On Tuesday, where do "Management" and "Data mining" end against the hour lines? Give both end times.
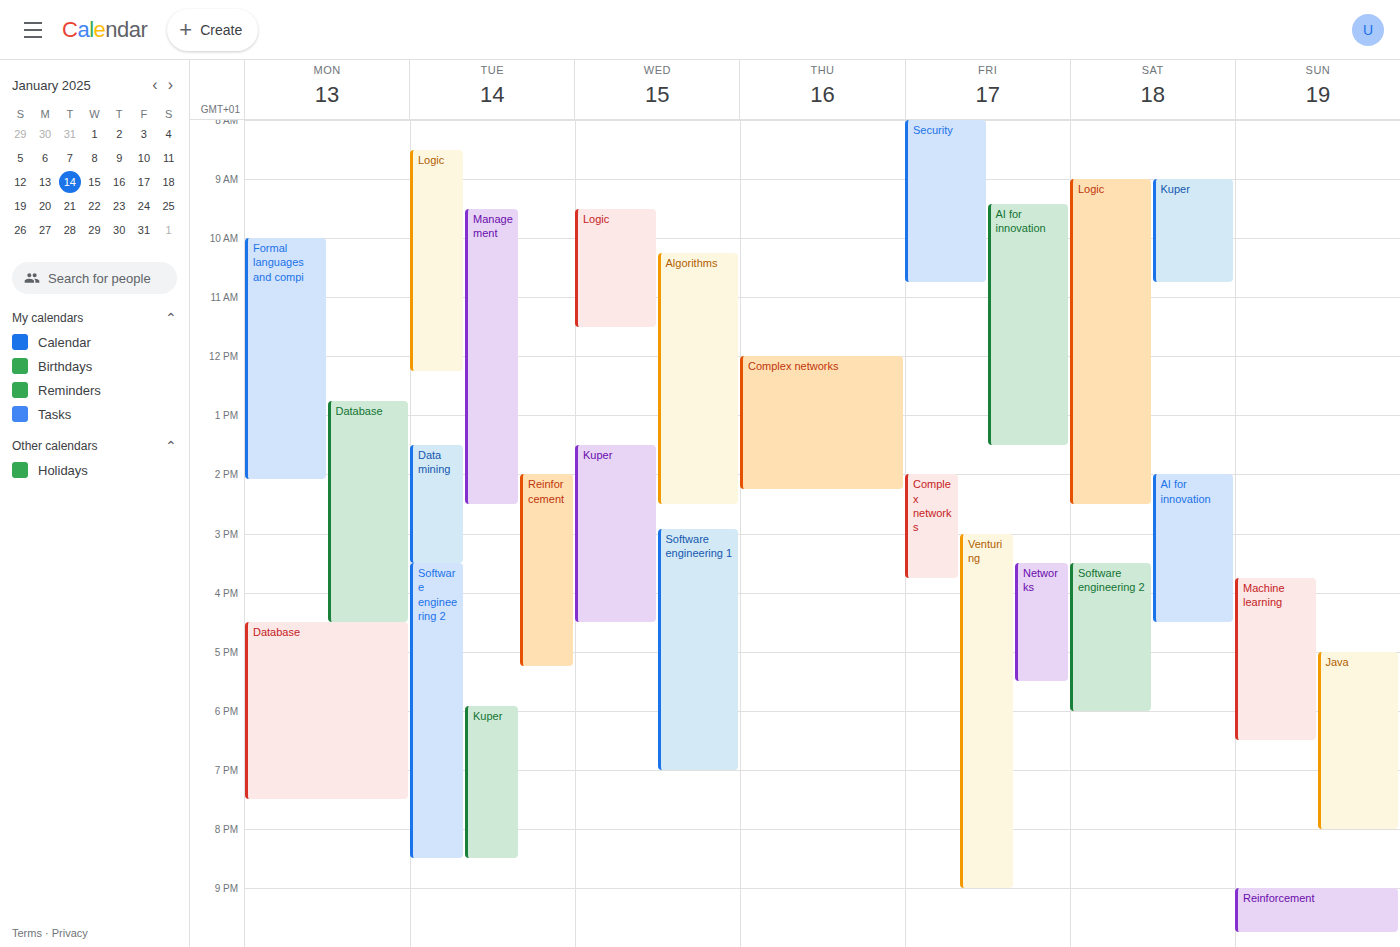
"Management": 2:30 PM, halfway between the 2 PM and 3 PM lines. "Data mining": 3:30 PM, halfway between the 3 PM and 4 PM lines.